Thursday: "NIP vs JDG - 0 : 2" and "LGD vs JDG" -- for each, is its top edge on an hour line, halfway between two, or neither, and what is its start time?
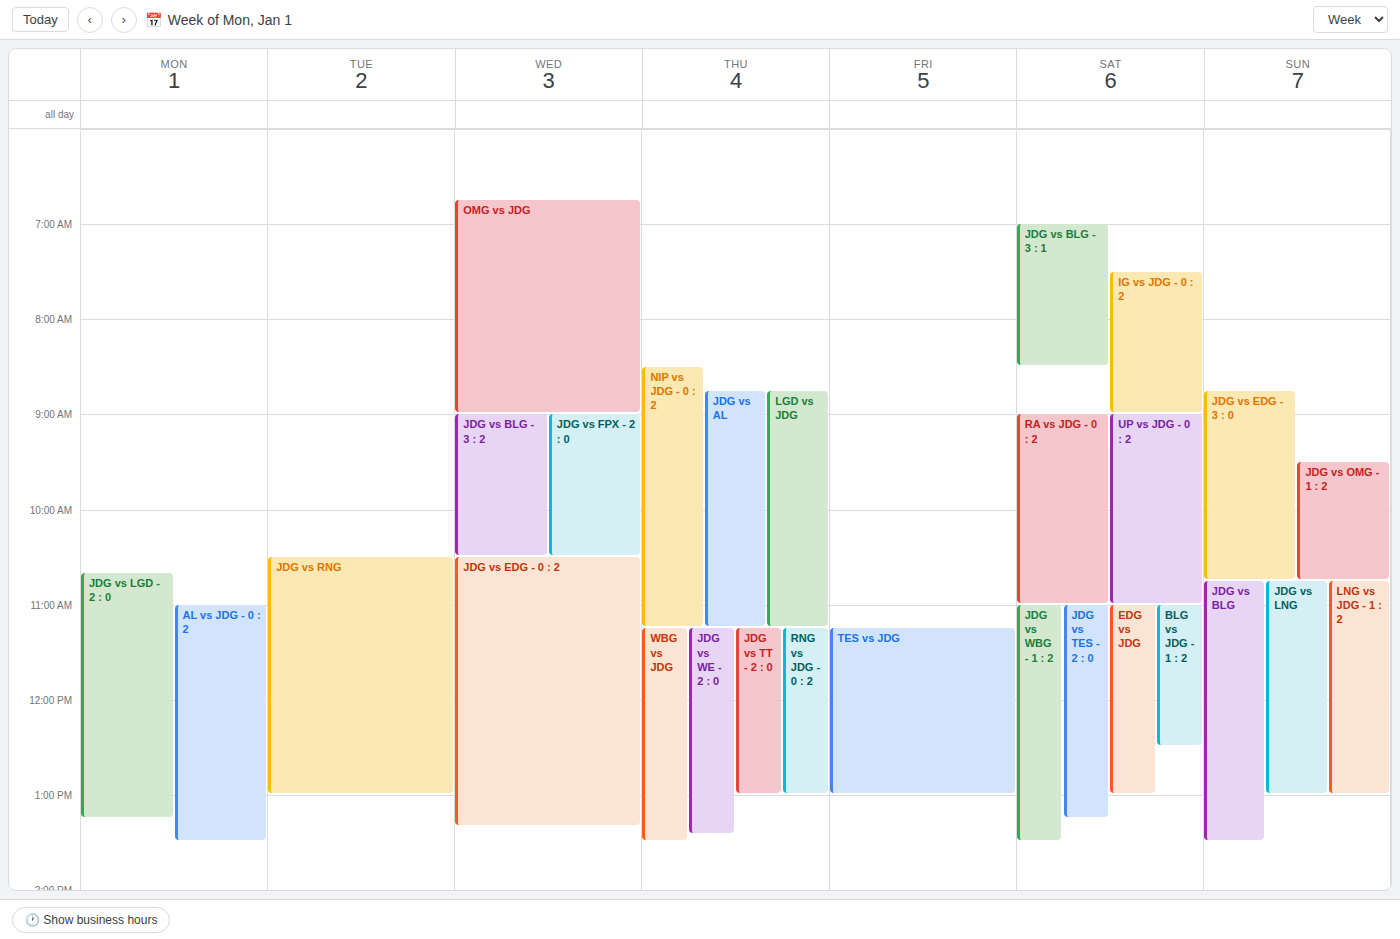
"NIP vs JDG - 0 : 2": 8:30 AM, halfway between the 8 AM and 9 AM lines. "LGD vs JDG": 8:45 AM, neither: three quarters of the way from the 8 AM line to the 9 AM line.